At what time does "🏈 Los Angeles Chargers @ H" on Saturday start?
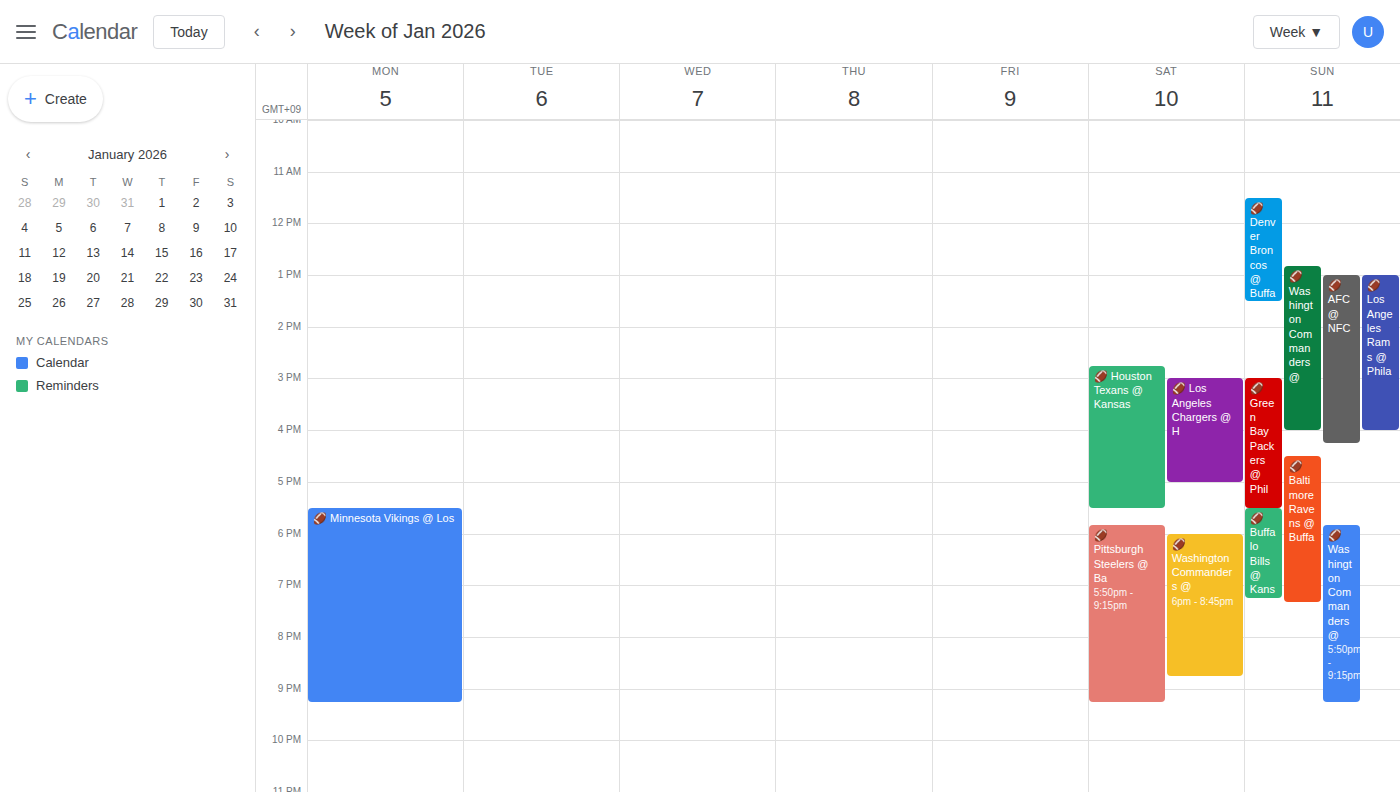
3:00 PM